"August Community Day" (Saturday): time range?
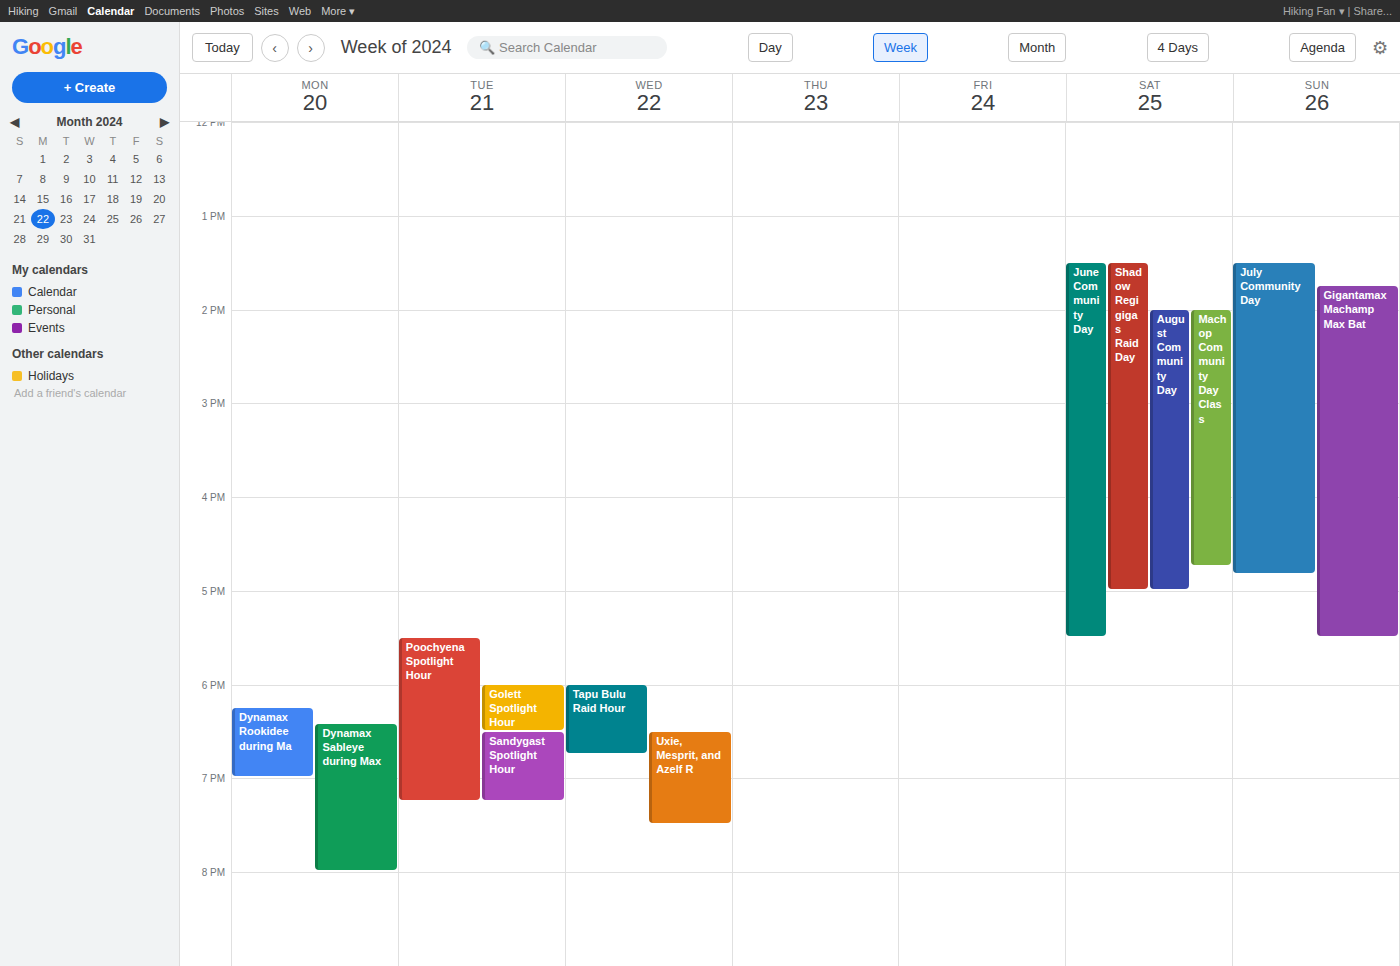
2:00 PM to 5:00 PM